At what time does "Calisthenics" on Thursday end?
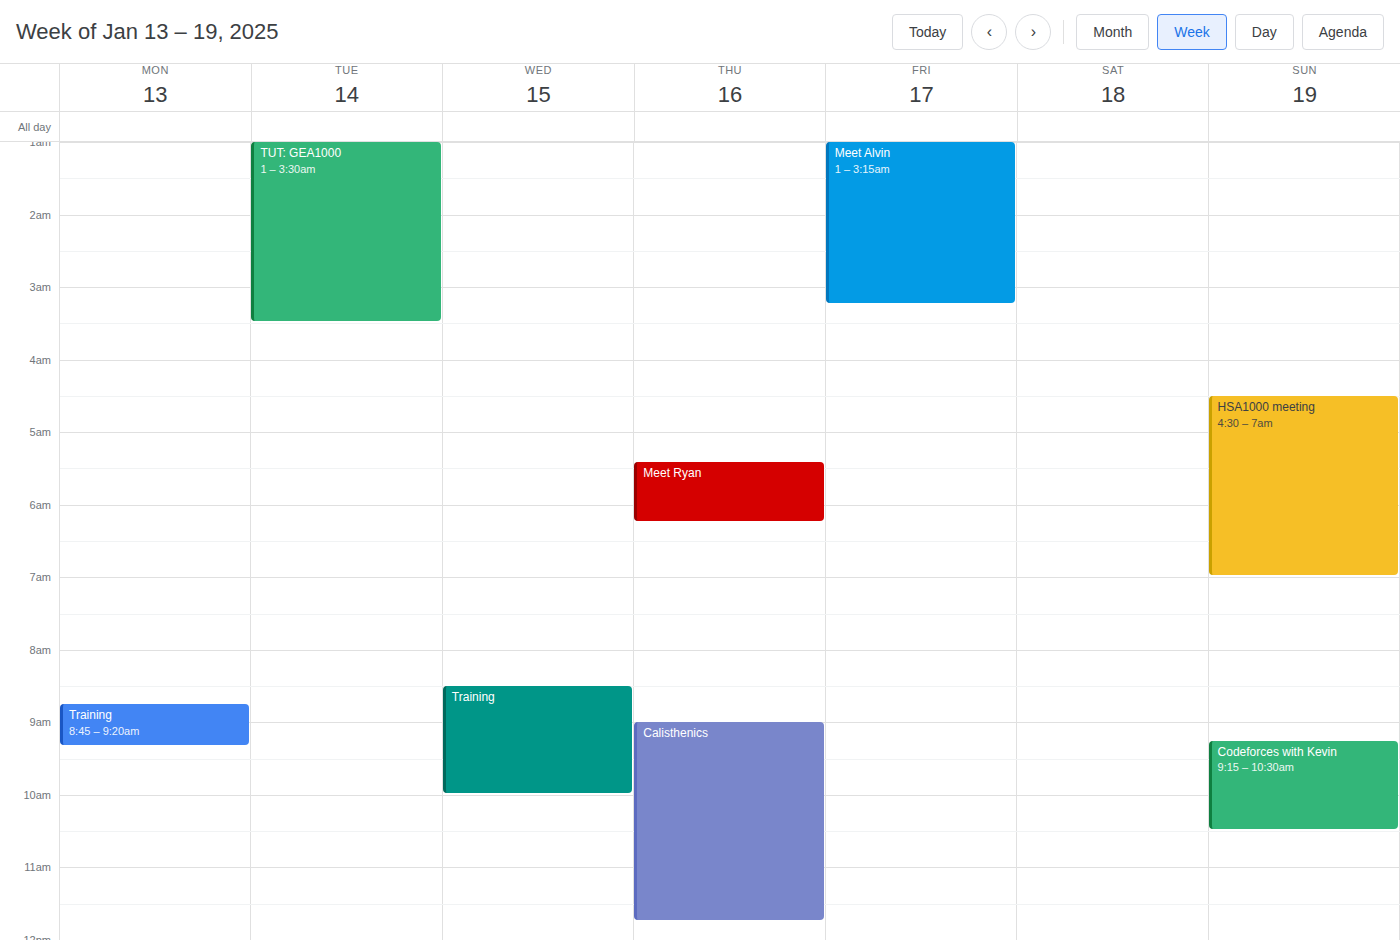
11:45 AM